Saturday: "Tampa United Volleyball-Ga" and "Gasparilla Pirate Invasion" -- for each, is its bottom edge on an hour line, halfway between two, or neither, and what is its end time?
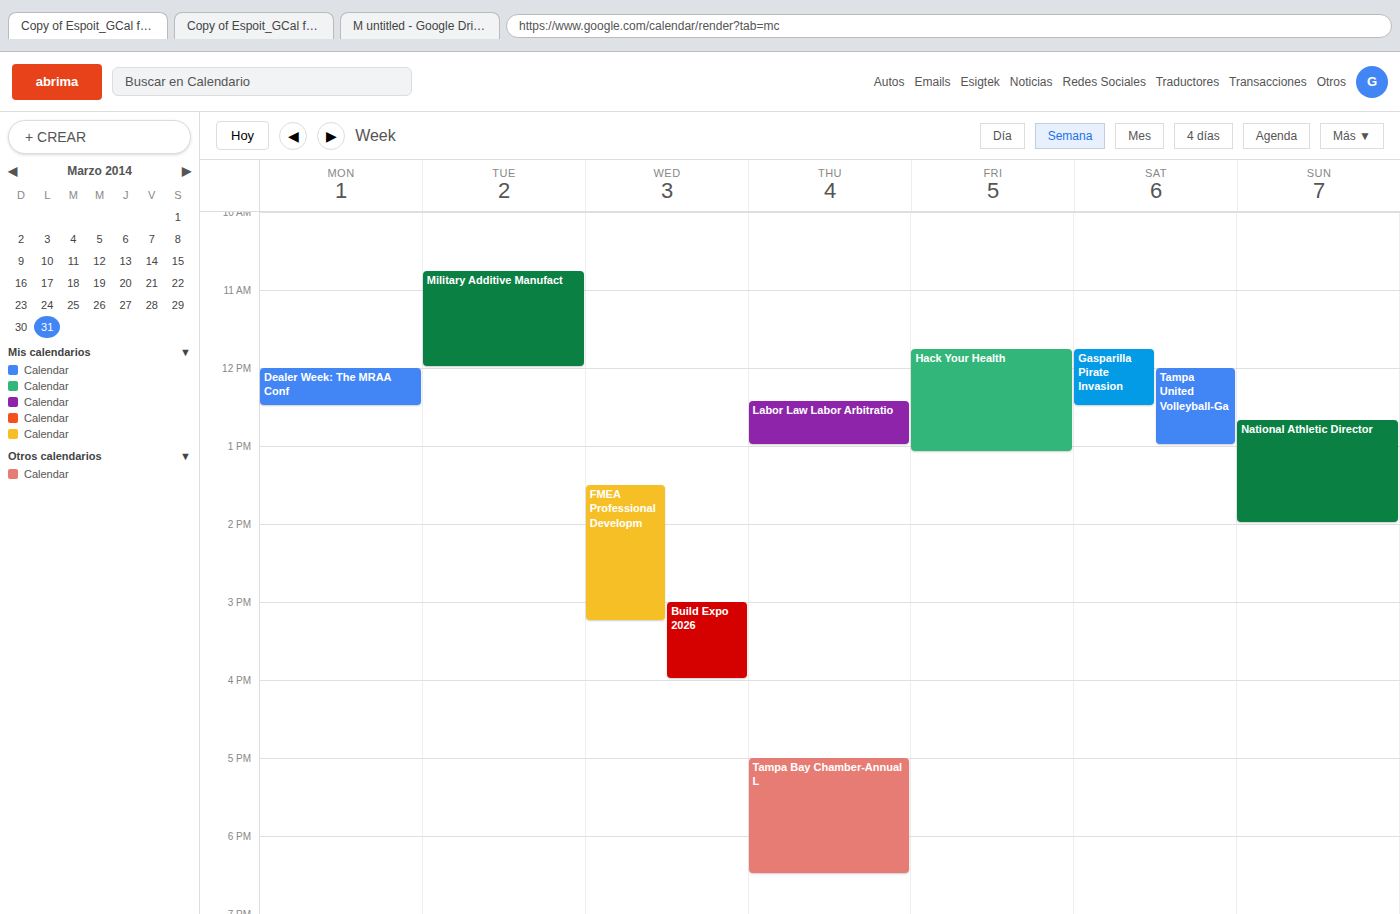
"Tampa United Volleyball-Ga": 13:00, exactly on the 13:00 line. "Gasparilla Pirate Invasion": 12:30, halfway between the 12:00 and 13:00 lines.